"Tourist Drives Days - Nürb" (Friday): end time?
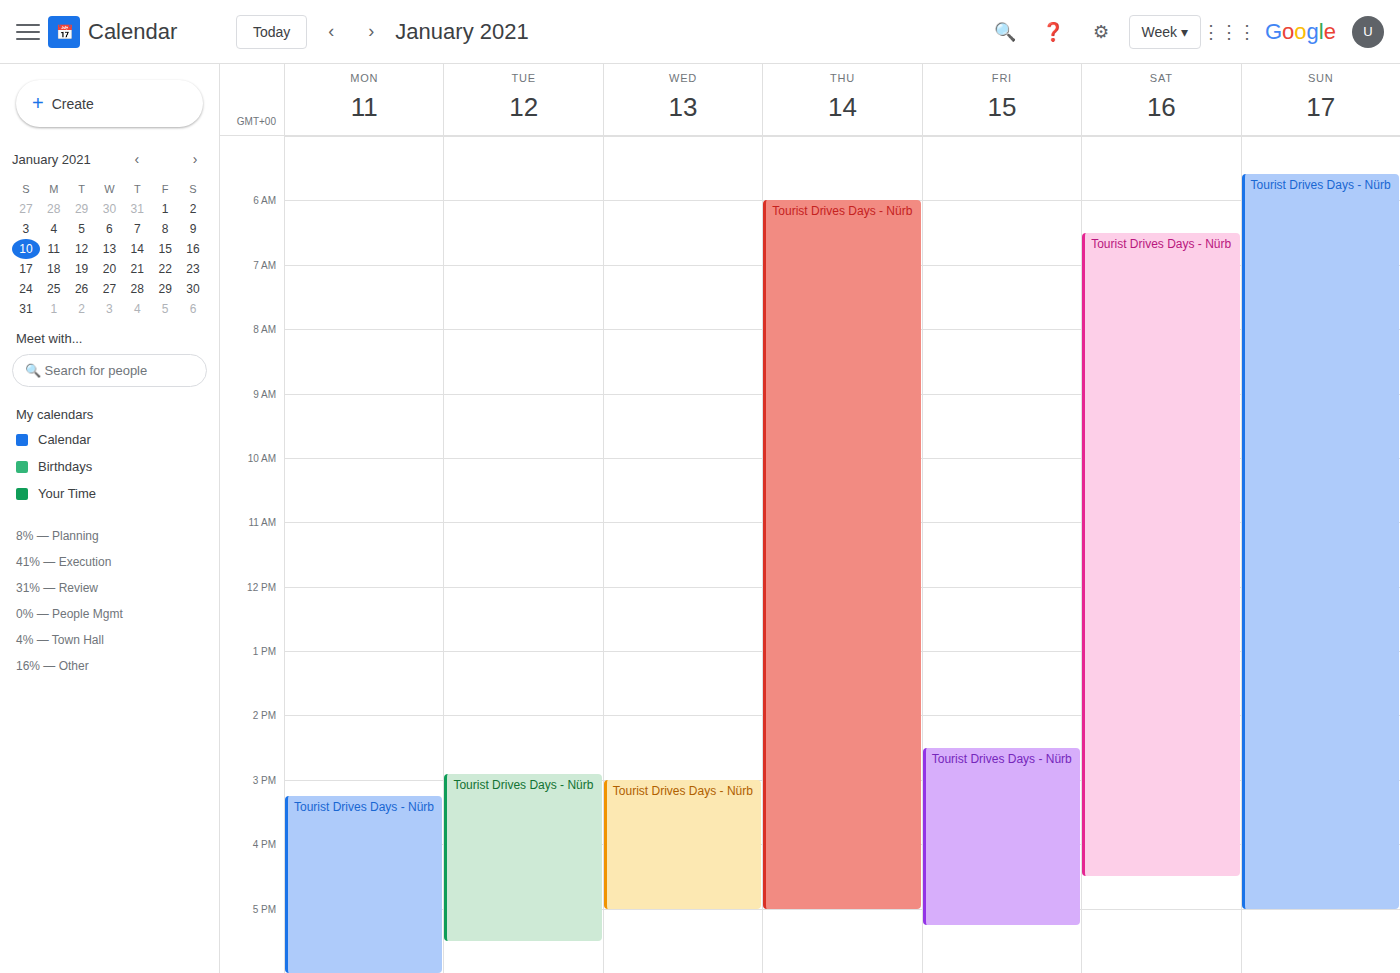
17:15